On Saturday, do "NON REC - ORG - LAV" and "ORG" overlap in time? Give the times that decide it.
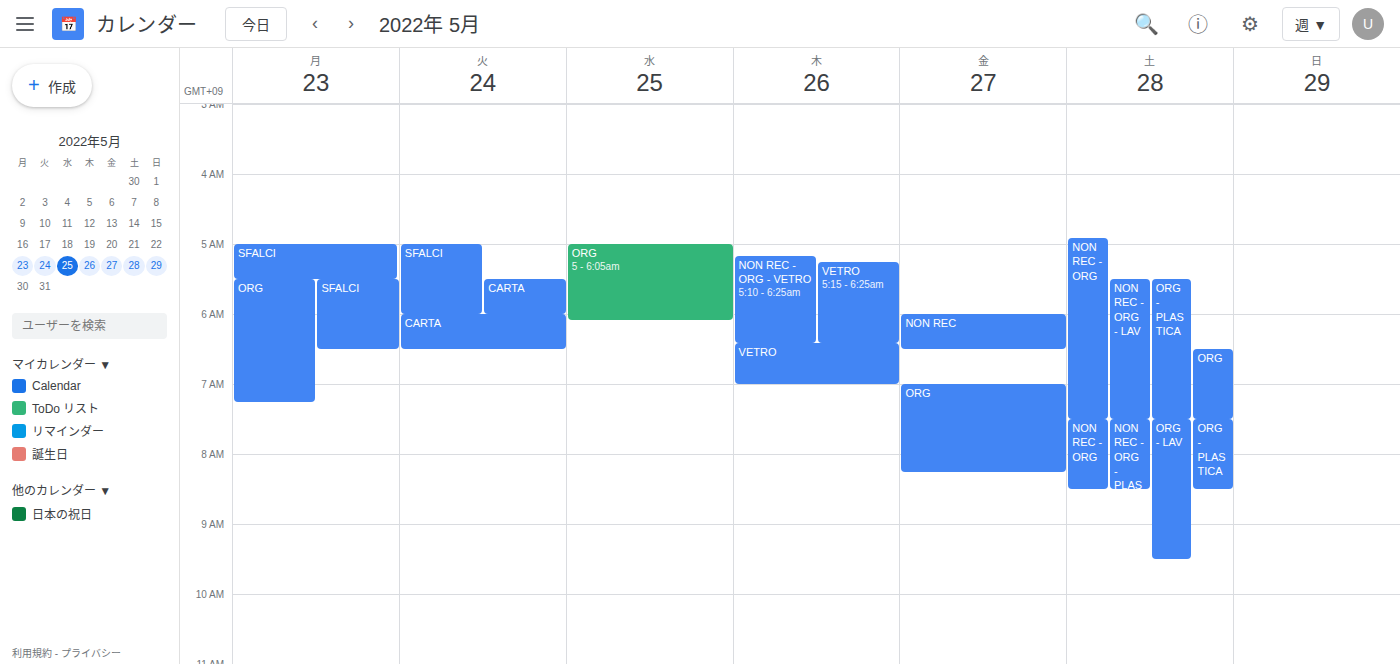
"ORG" starts at 6:30 AM, before "NON REC - ORG - LAV" ends at 7:30 AM -- they overlap.